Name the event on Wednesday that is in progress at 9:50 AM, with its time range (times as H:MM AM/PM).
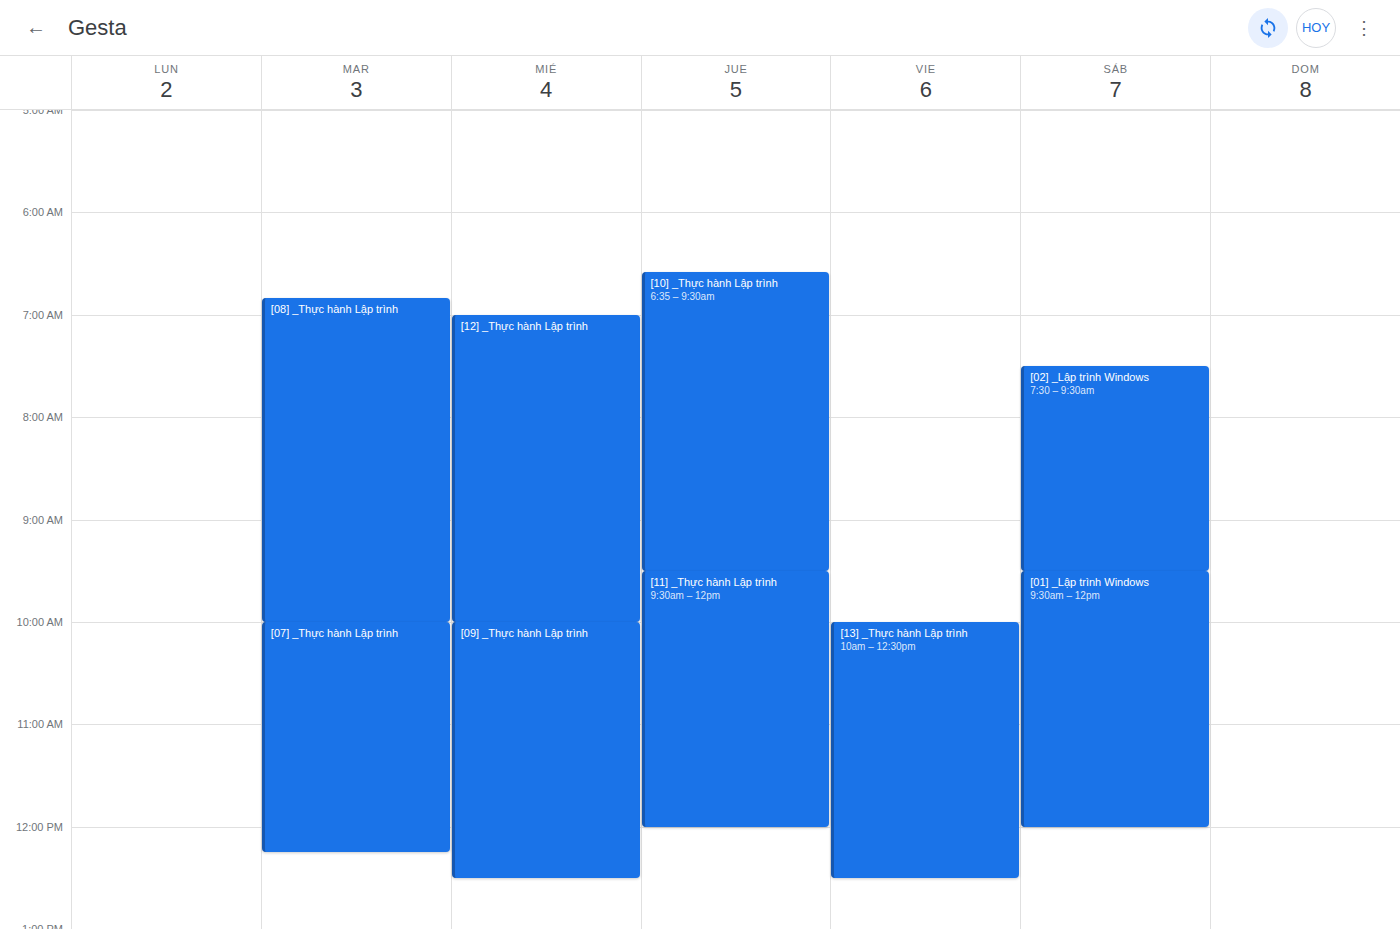
"[12] _Thực hành Lập trình", 7:00 AM to 10:00 AM